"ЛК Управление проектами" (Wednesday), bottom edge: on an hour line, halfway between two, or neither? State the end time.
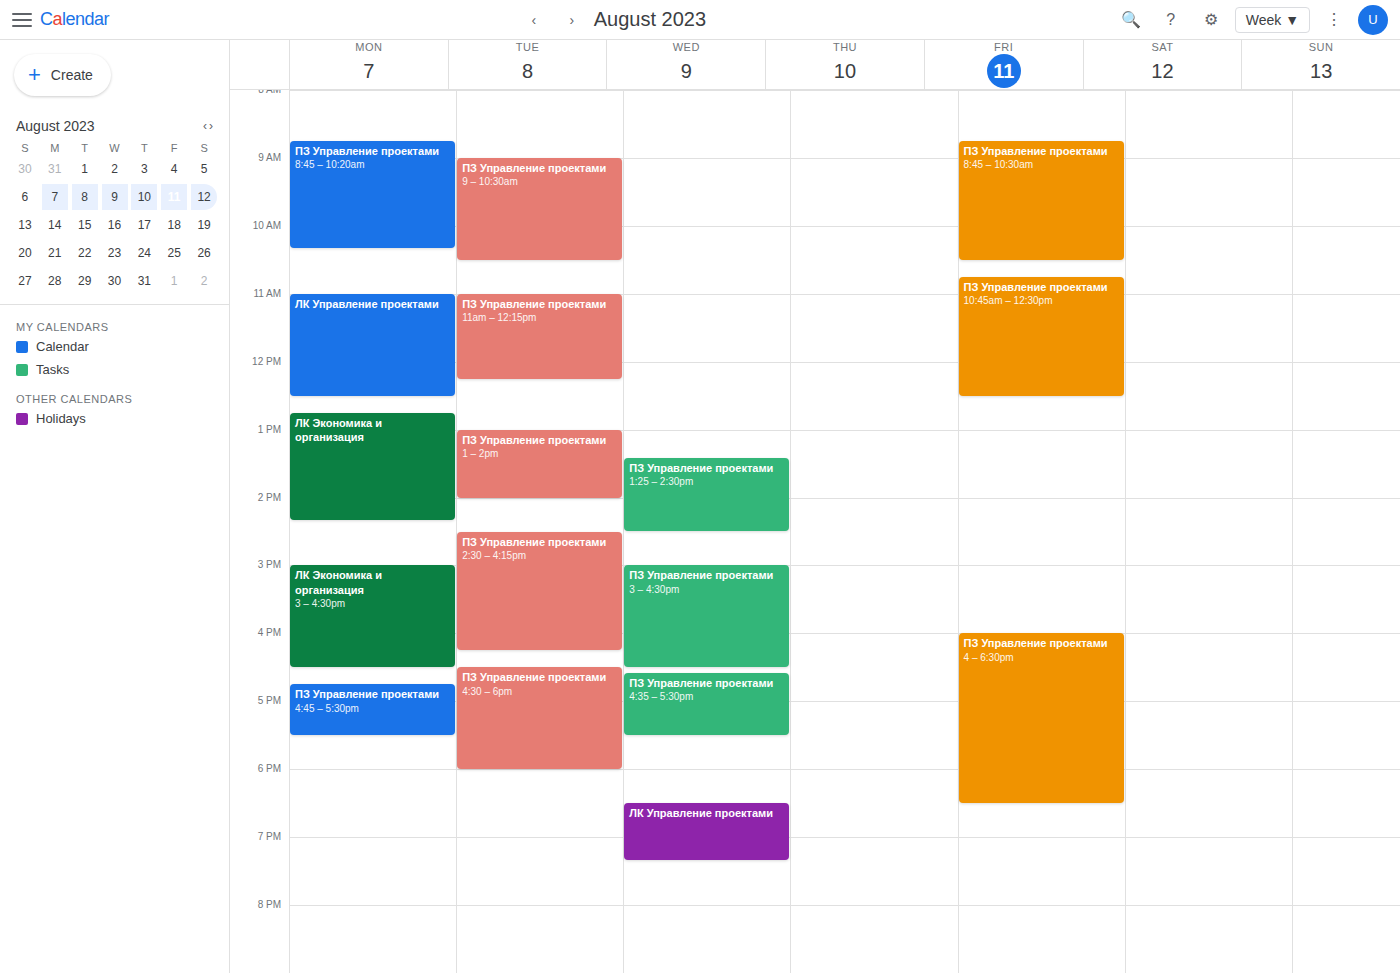
7:20 PM -- neither: 20 minutes below the 7 PM line and 40 minutes above the 8 PM line.